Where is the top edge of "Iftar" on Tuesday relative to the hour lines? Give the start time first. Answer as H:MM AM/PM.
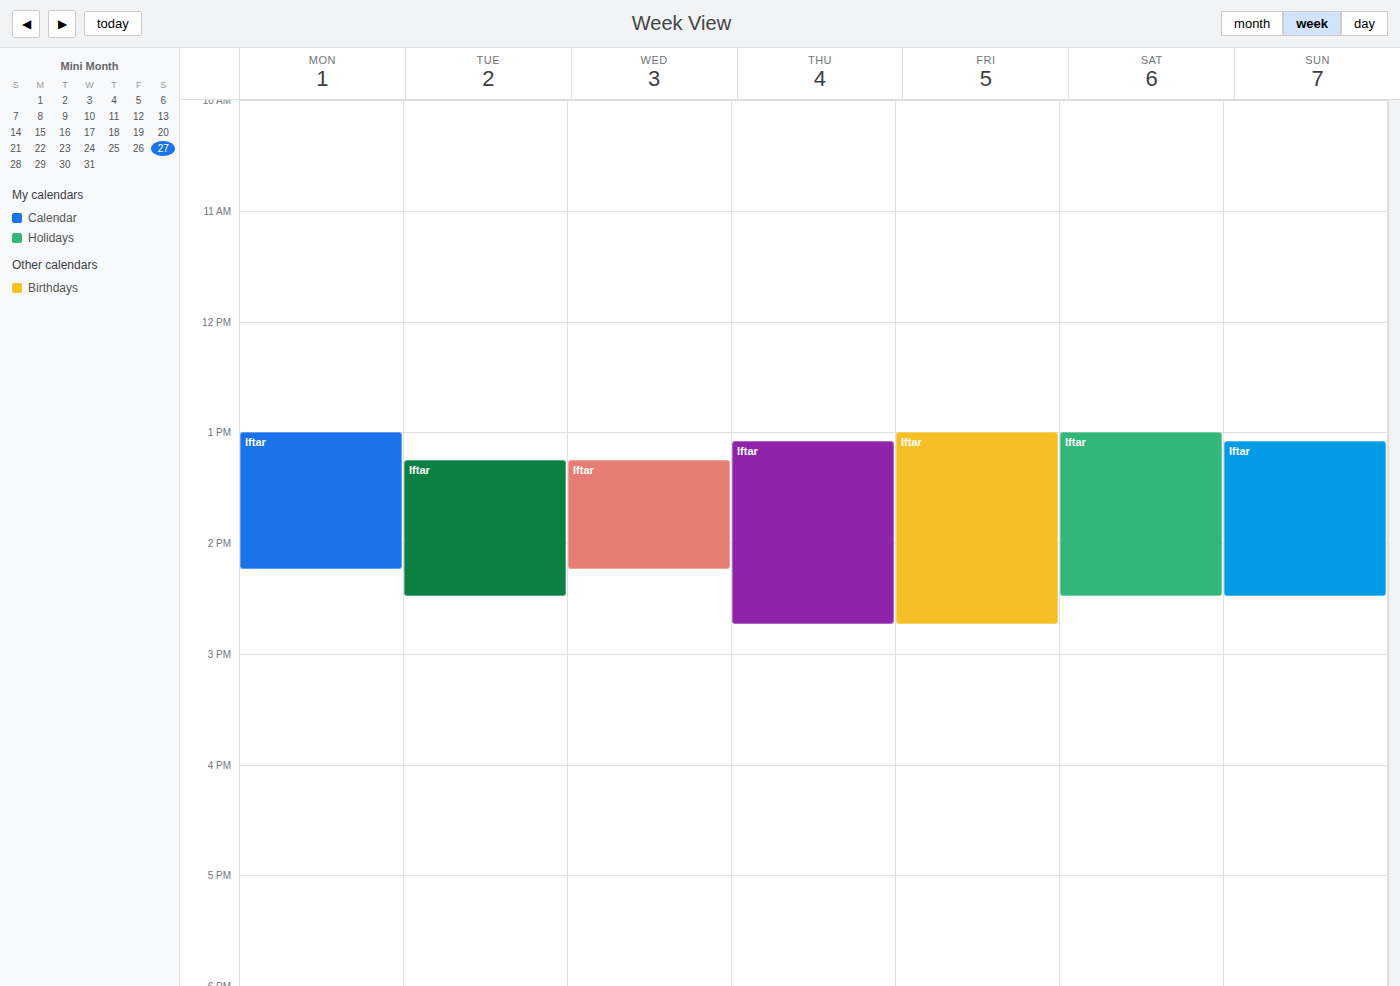
1:15 PM -- neither: a quarter of the way from the 1 PM line to the 2 PM line.